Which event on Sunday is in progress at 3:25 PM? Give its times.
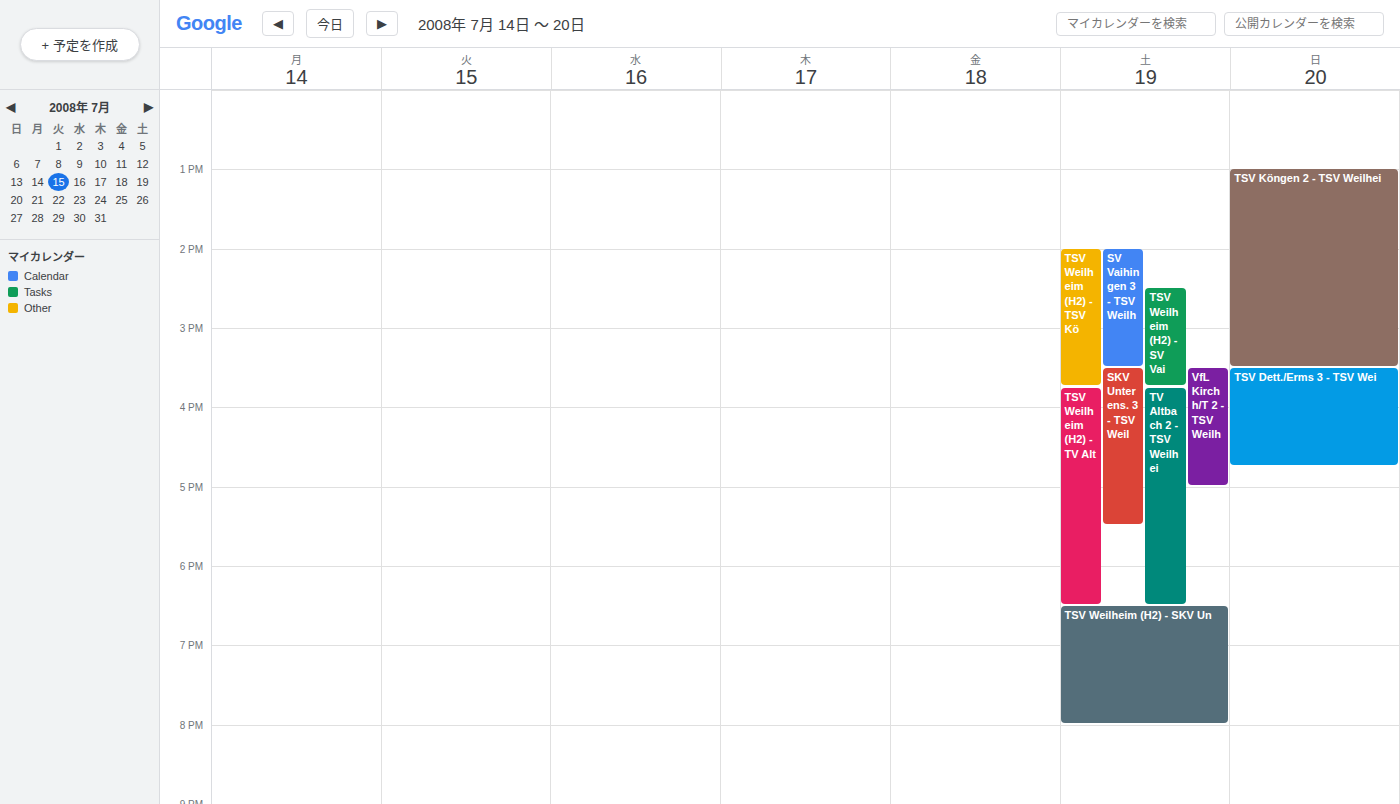
"TSV Köngen 2 - TSV Weilhei", 1:00 PM to 3:30 PM